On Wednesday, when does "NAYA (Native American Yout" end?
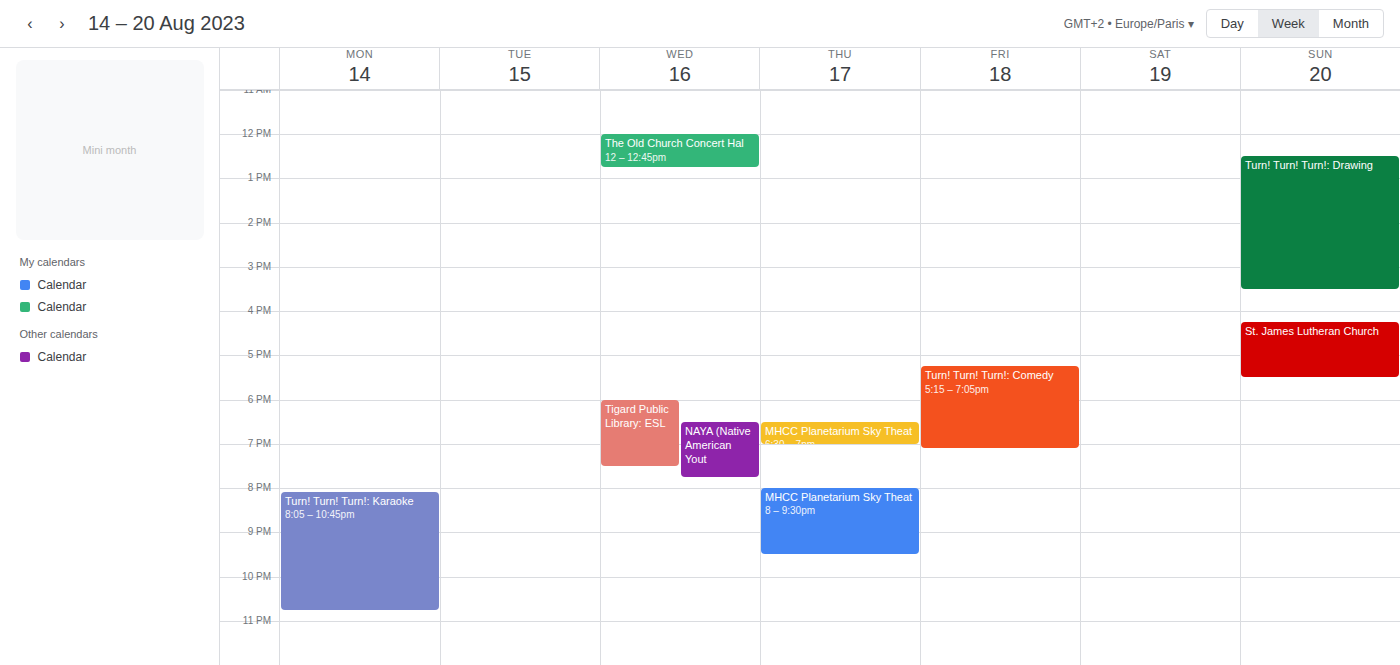
7:45 PM